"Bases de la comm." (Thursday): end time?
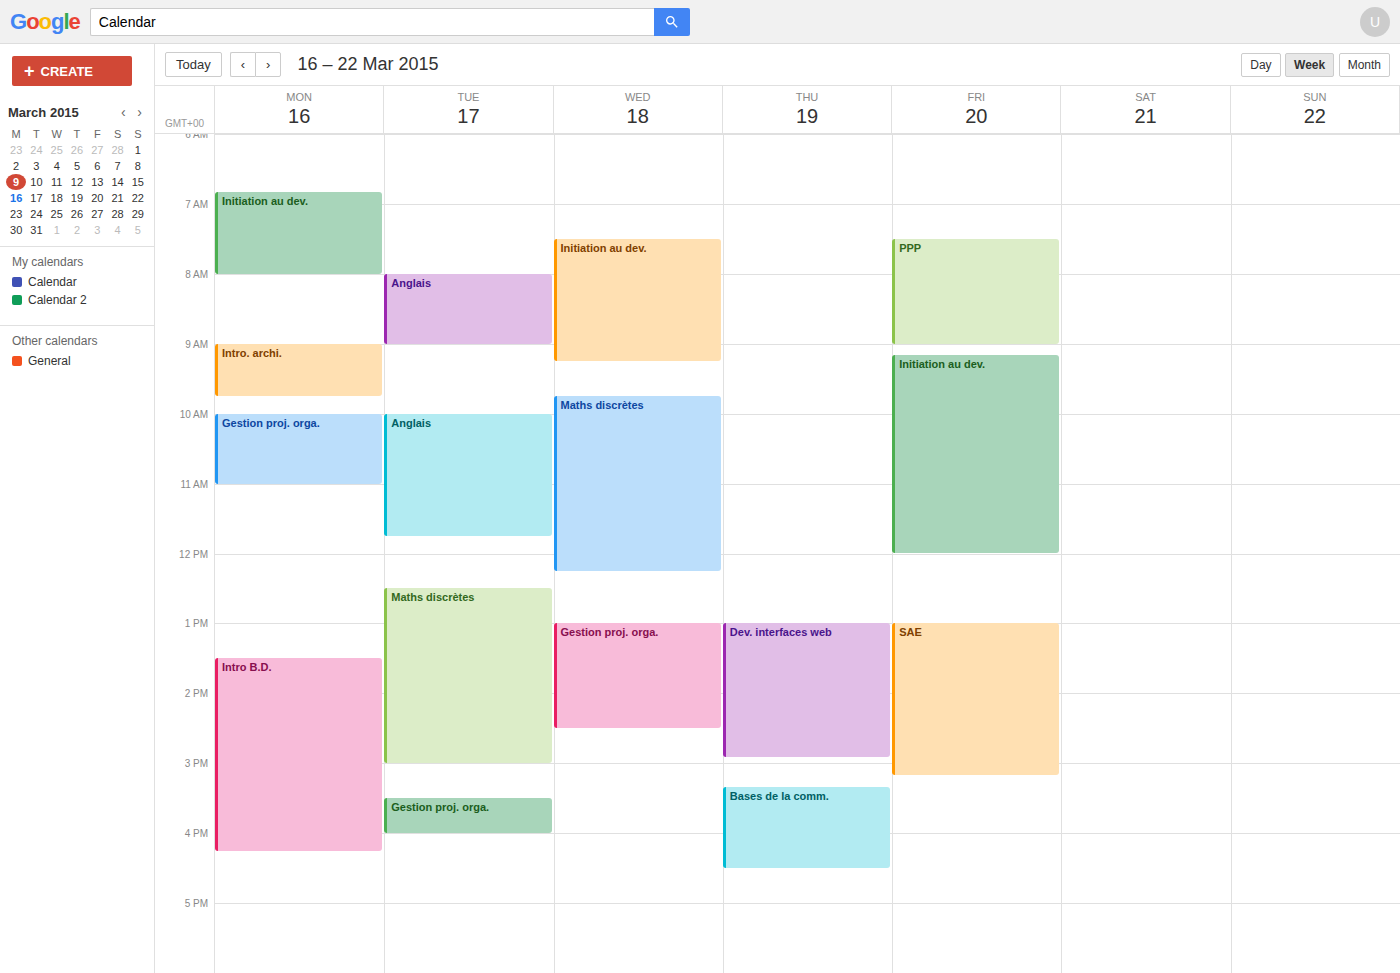
4:30 PM